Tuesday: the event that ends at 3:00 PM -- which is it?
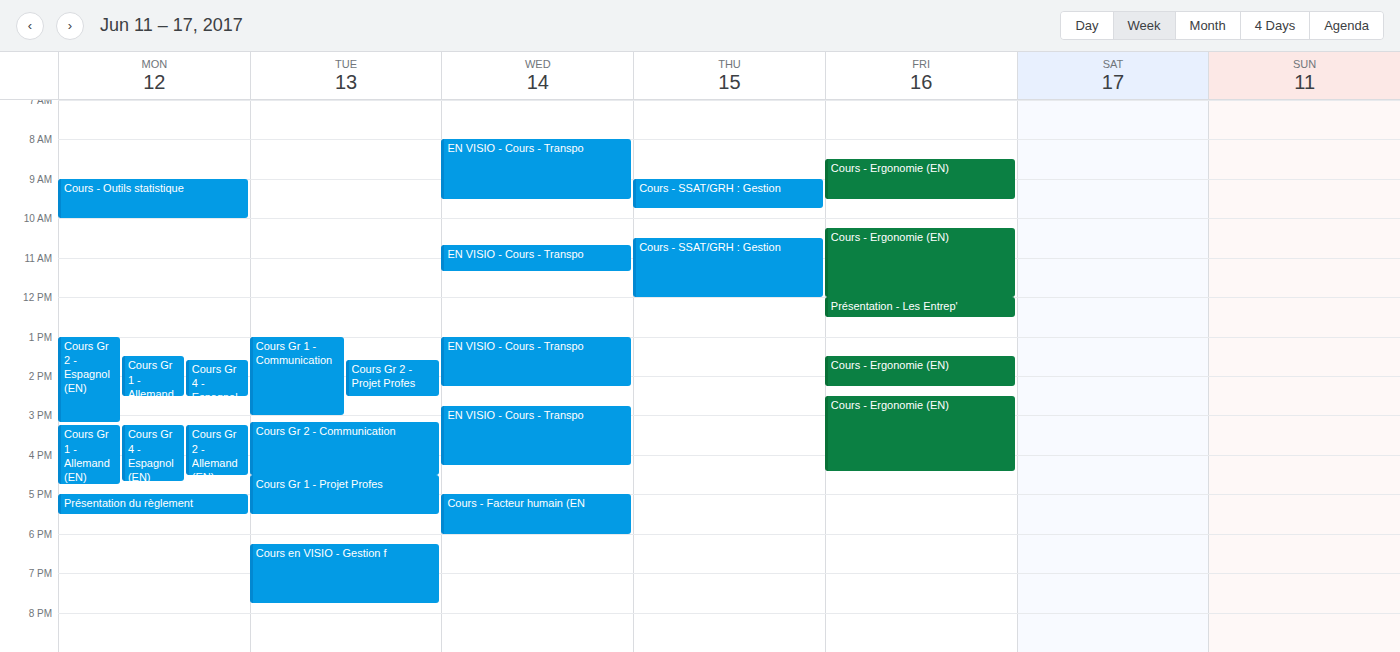
"Cours Gr 1 - Communication"